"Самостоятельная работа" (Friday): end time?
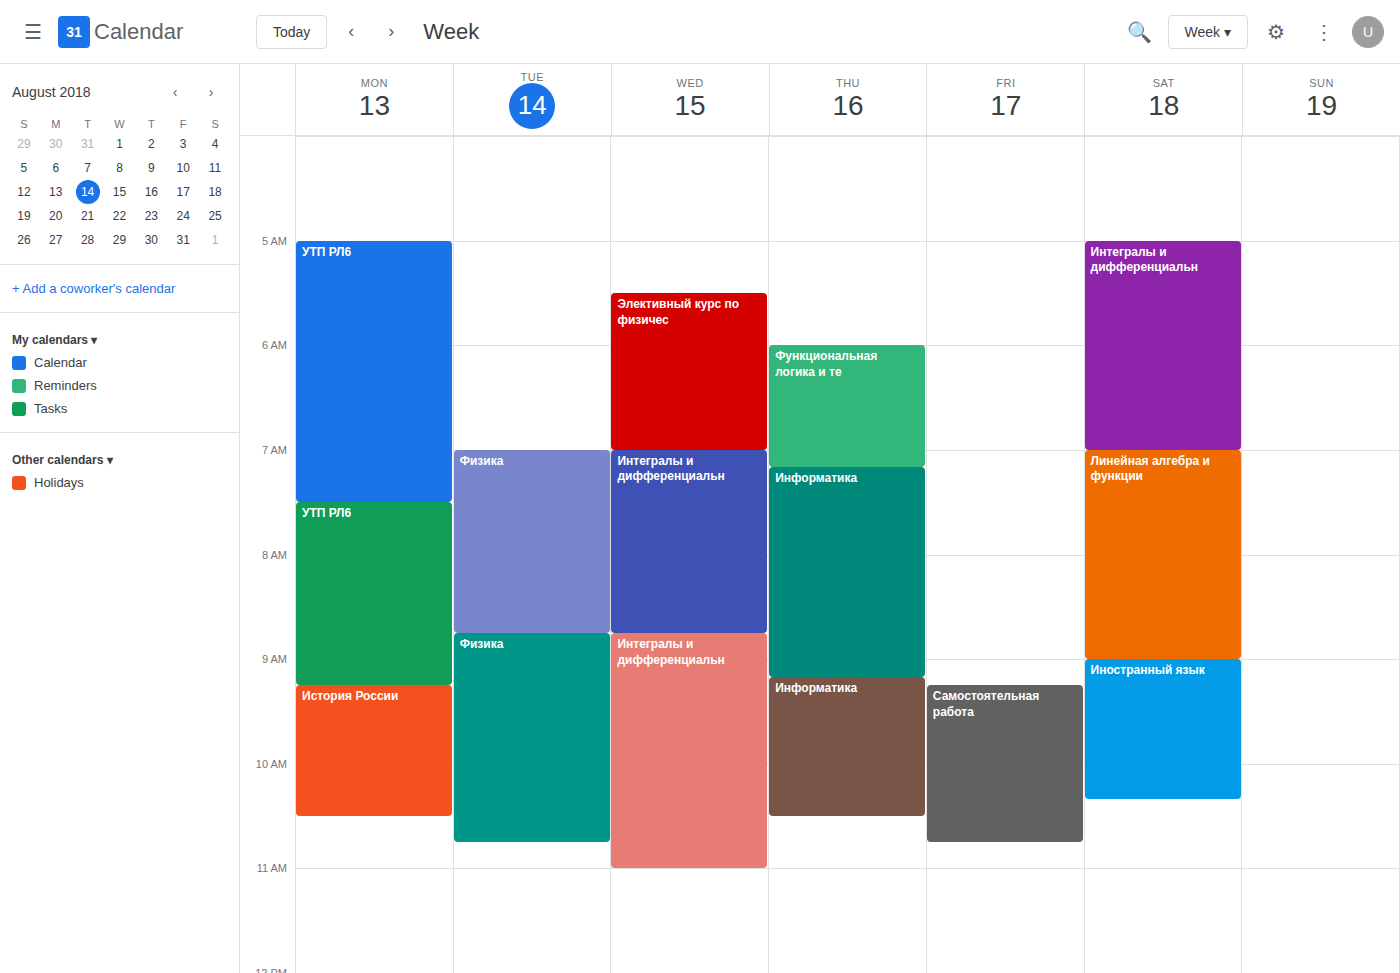
10:45 AM